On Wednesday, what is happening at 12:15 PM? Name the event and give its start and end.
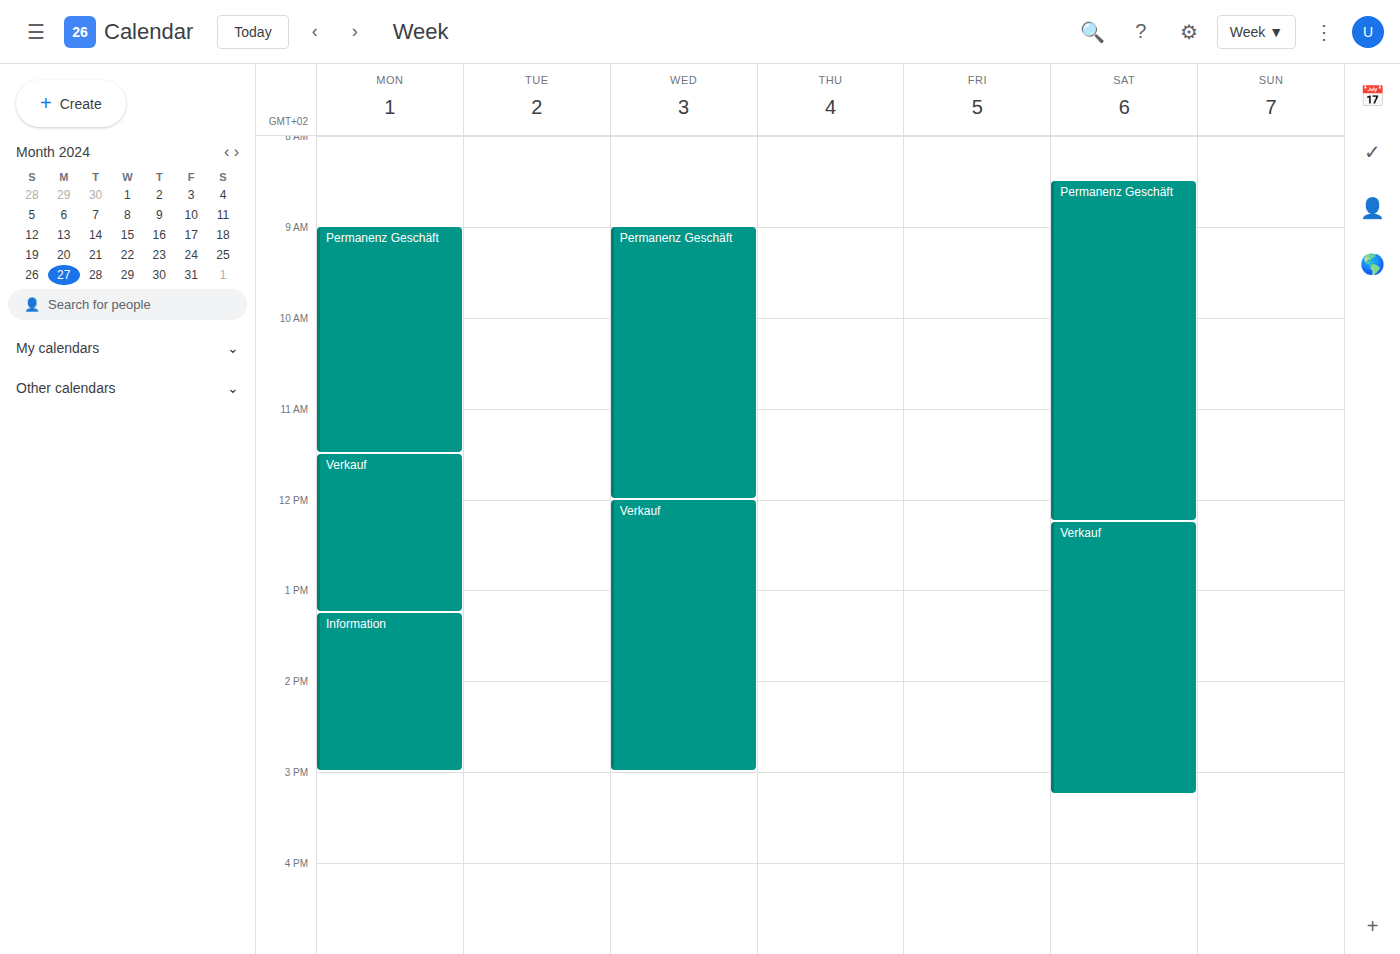
"Verkauf", 12:00 PM to 3:00 PM